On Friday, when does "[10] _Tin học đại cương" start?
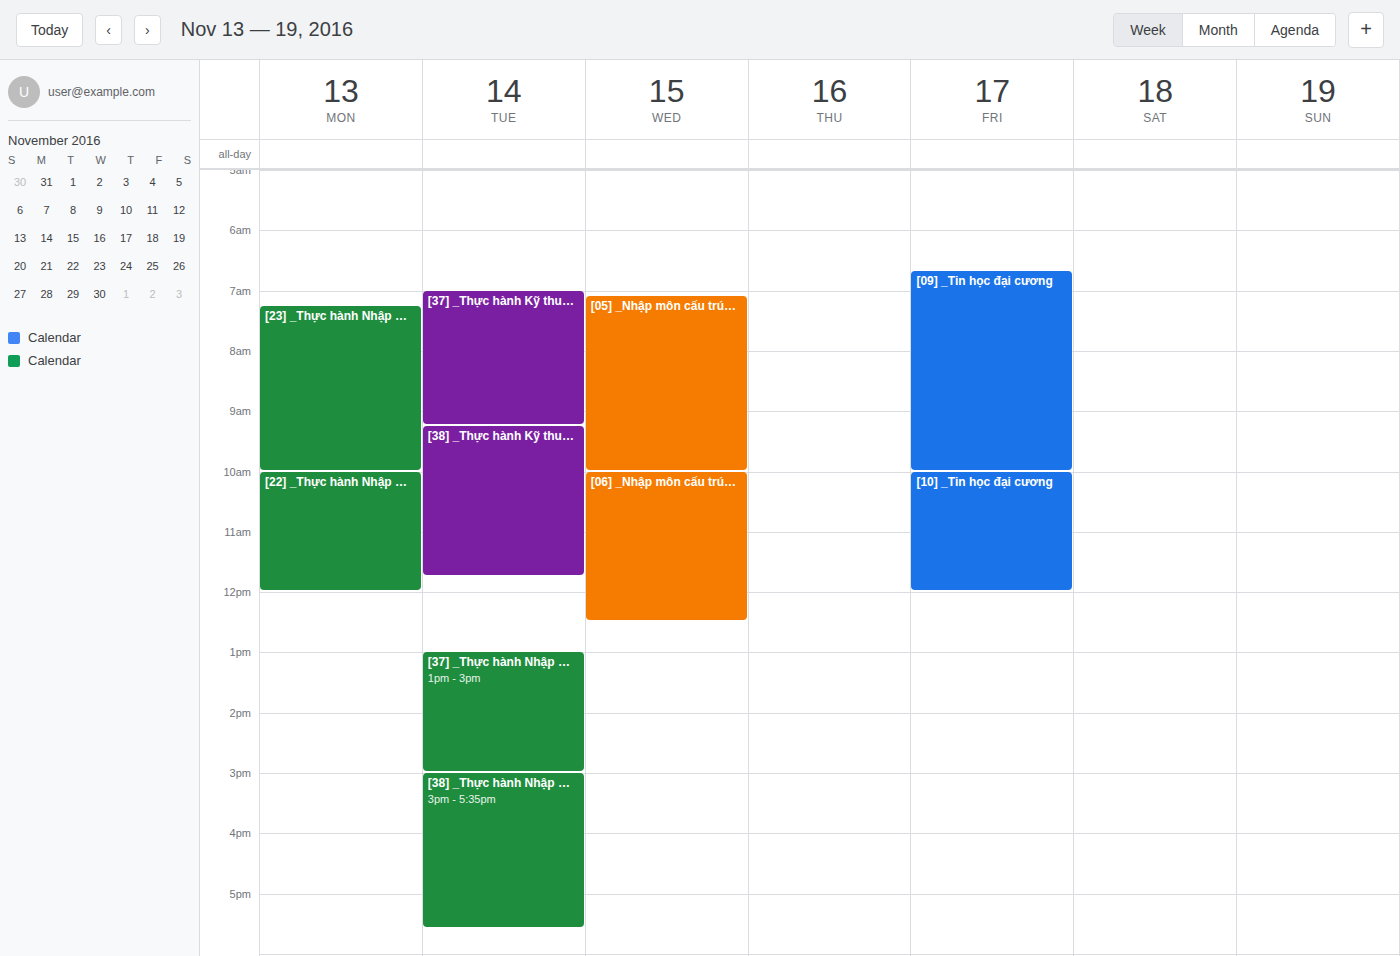
10:00 AM